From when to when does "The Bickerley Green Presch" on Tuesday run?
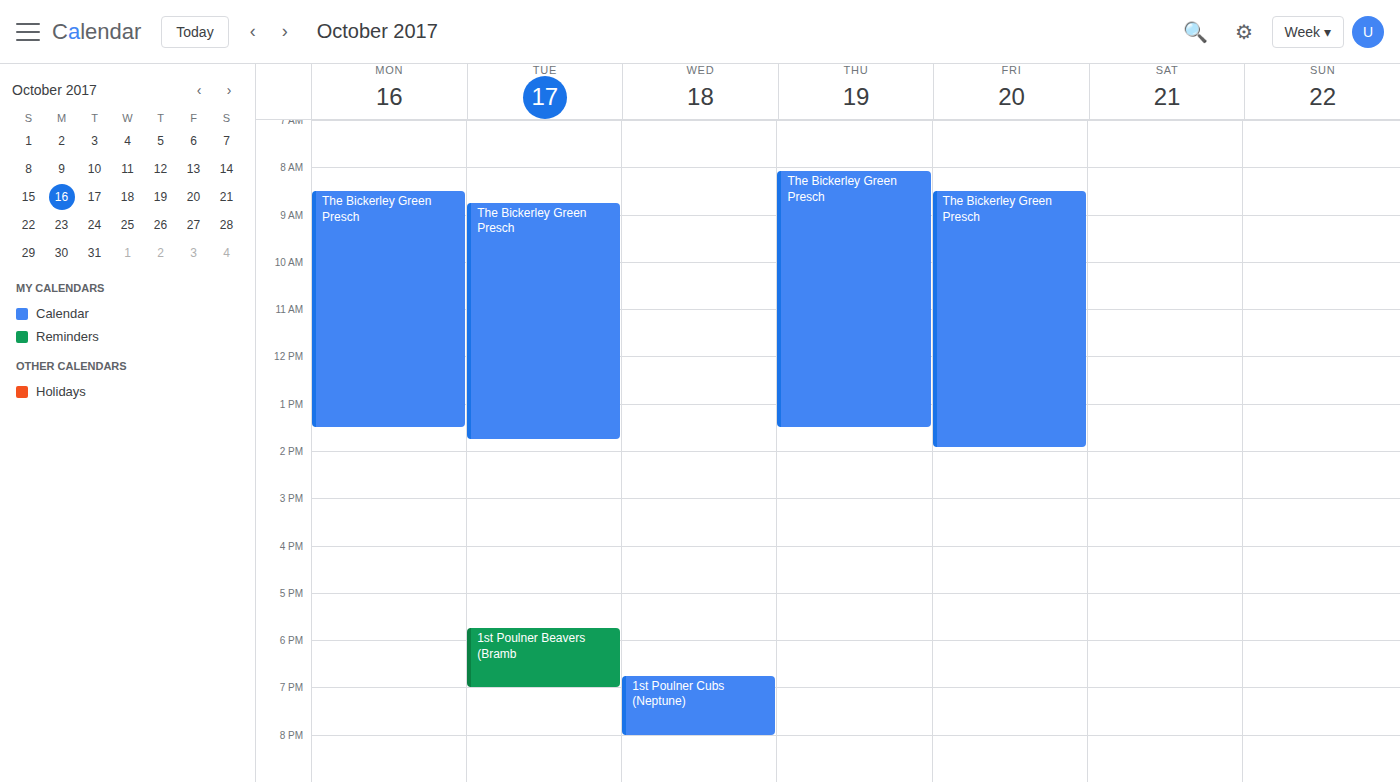
8:45 AM to 1:45 PM